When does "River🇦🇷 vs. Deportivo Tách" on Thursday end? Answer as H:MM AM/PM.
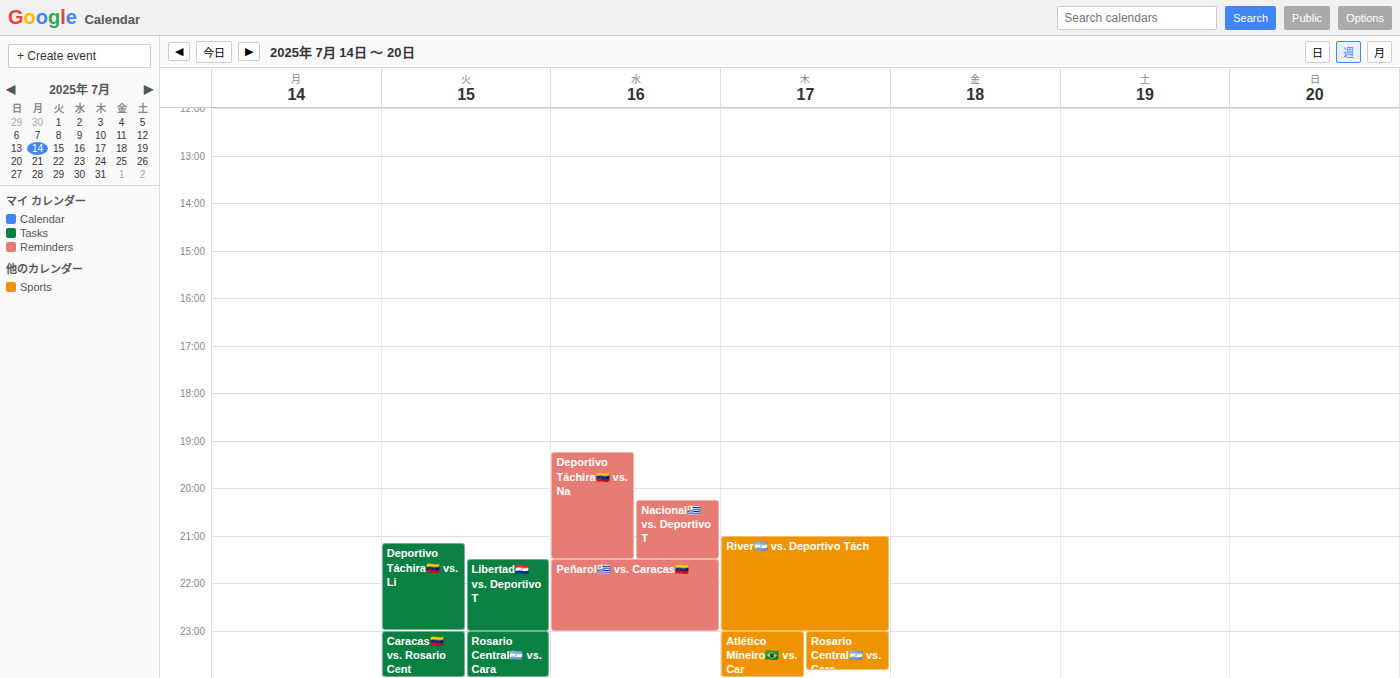
11:00 PM